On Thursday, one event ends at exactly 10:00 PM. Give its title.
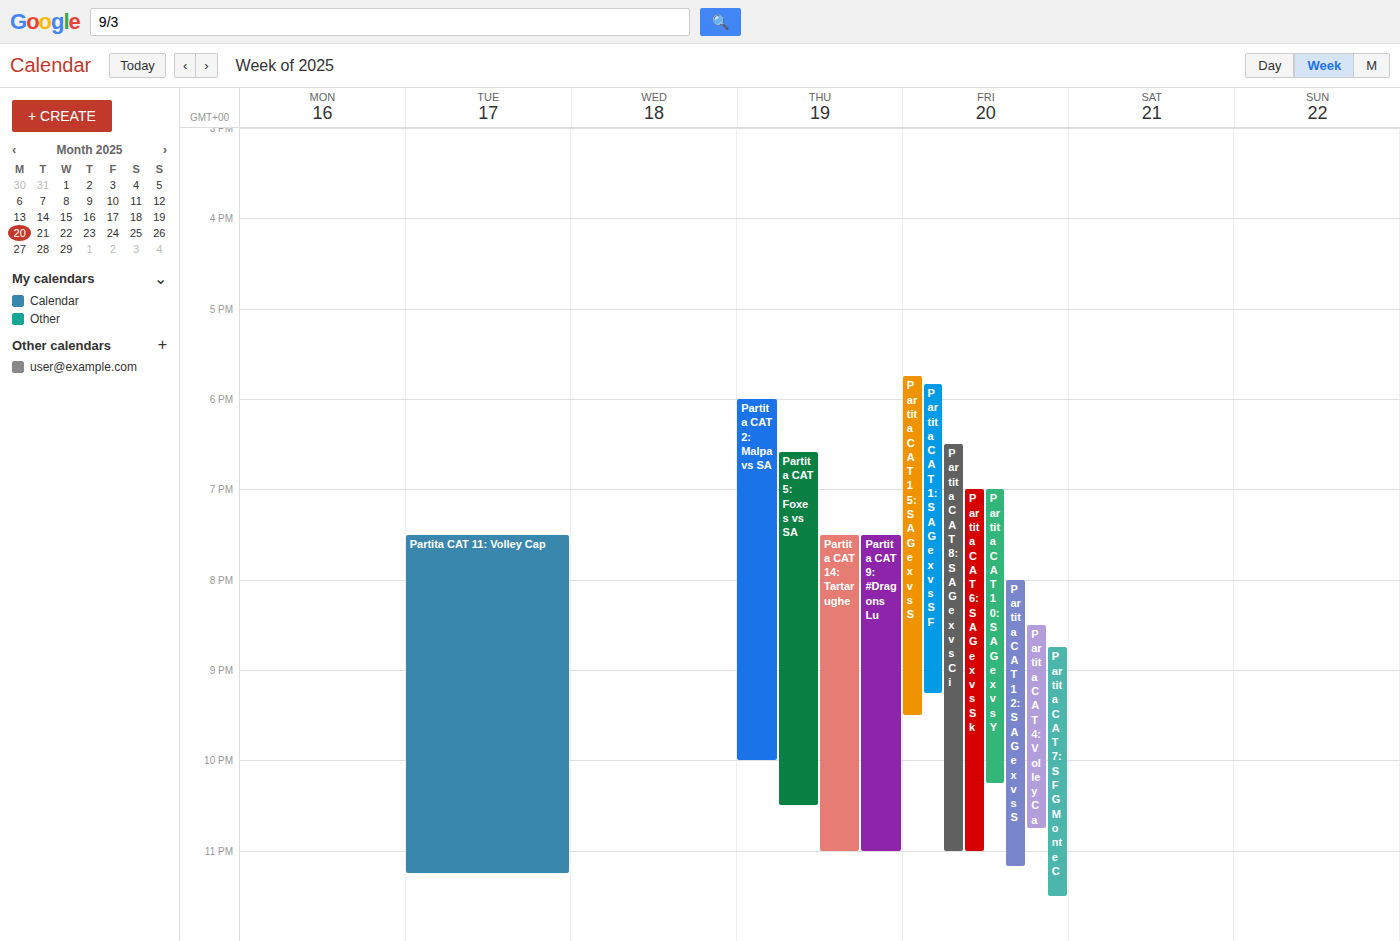
"Partita CAT 2: Malpa vs SA"